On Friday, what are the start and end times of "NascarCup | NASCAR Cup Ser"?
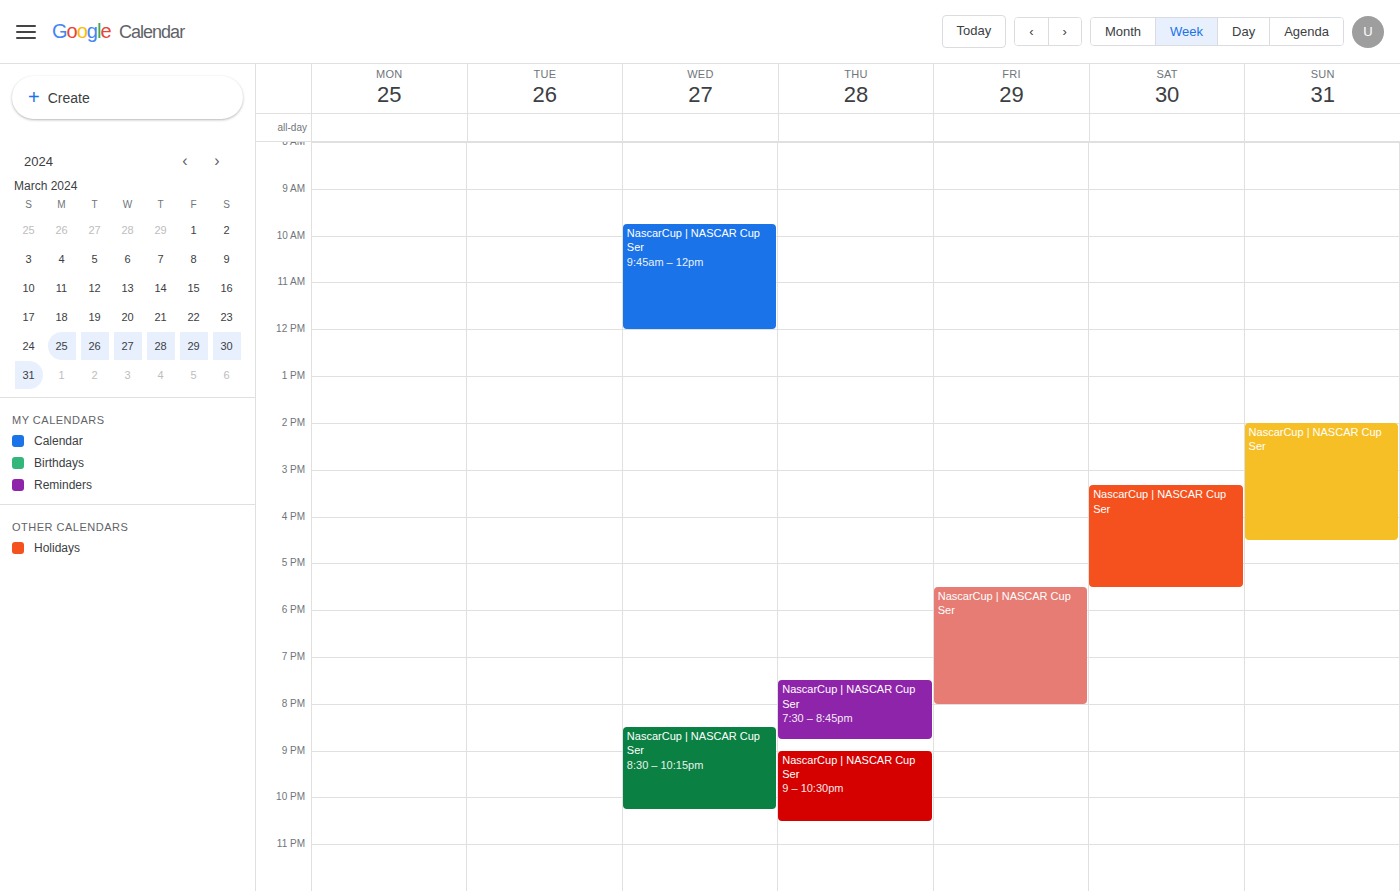
5:30 PM to 8:00 PM